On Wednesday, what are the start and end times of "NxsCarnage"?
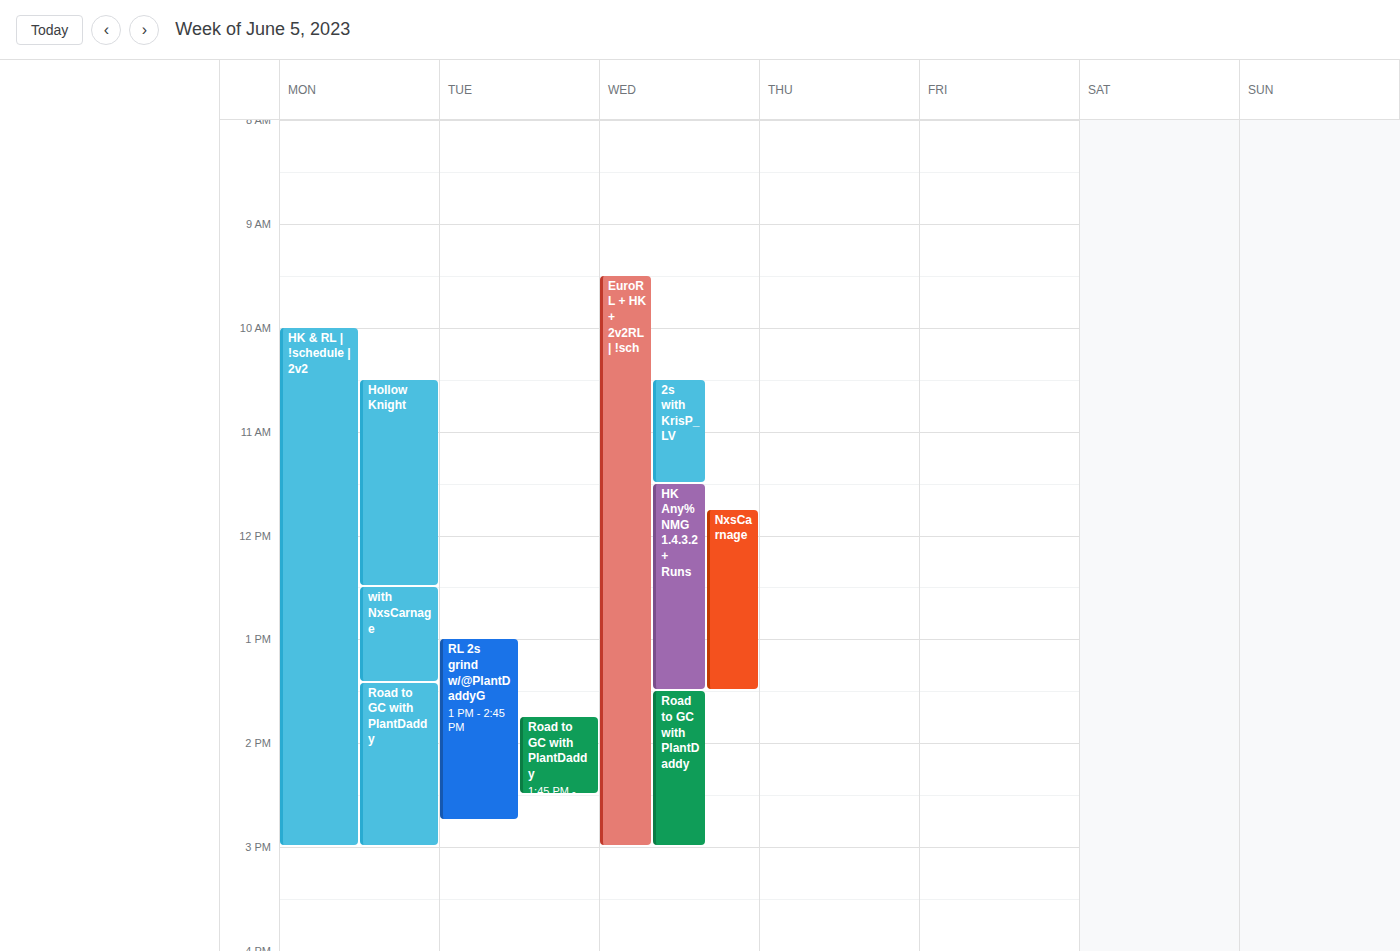
11:45 to 13:30